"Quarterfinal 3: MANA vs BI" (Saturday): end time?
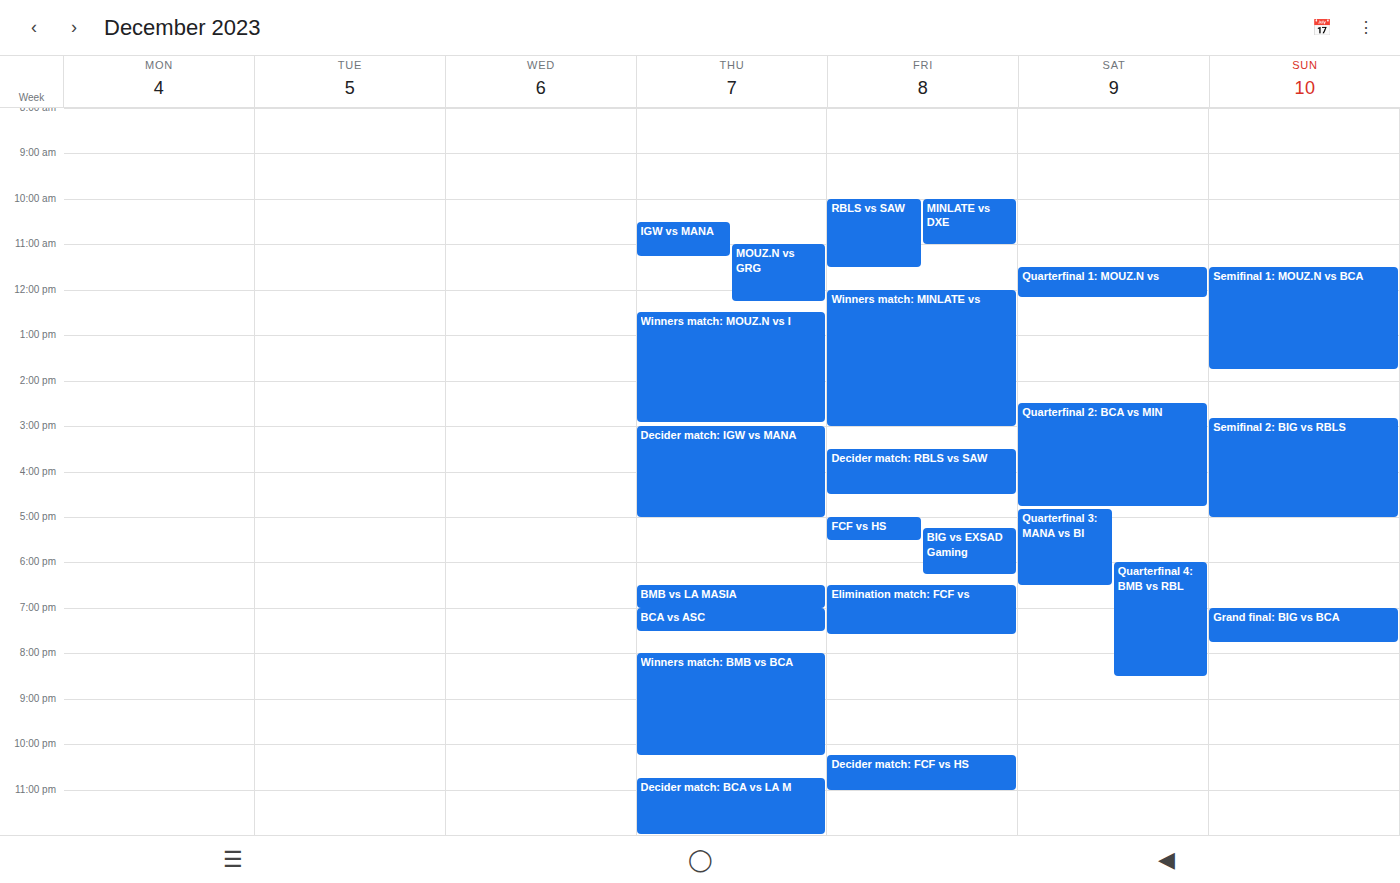
6:30 PM